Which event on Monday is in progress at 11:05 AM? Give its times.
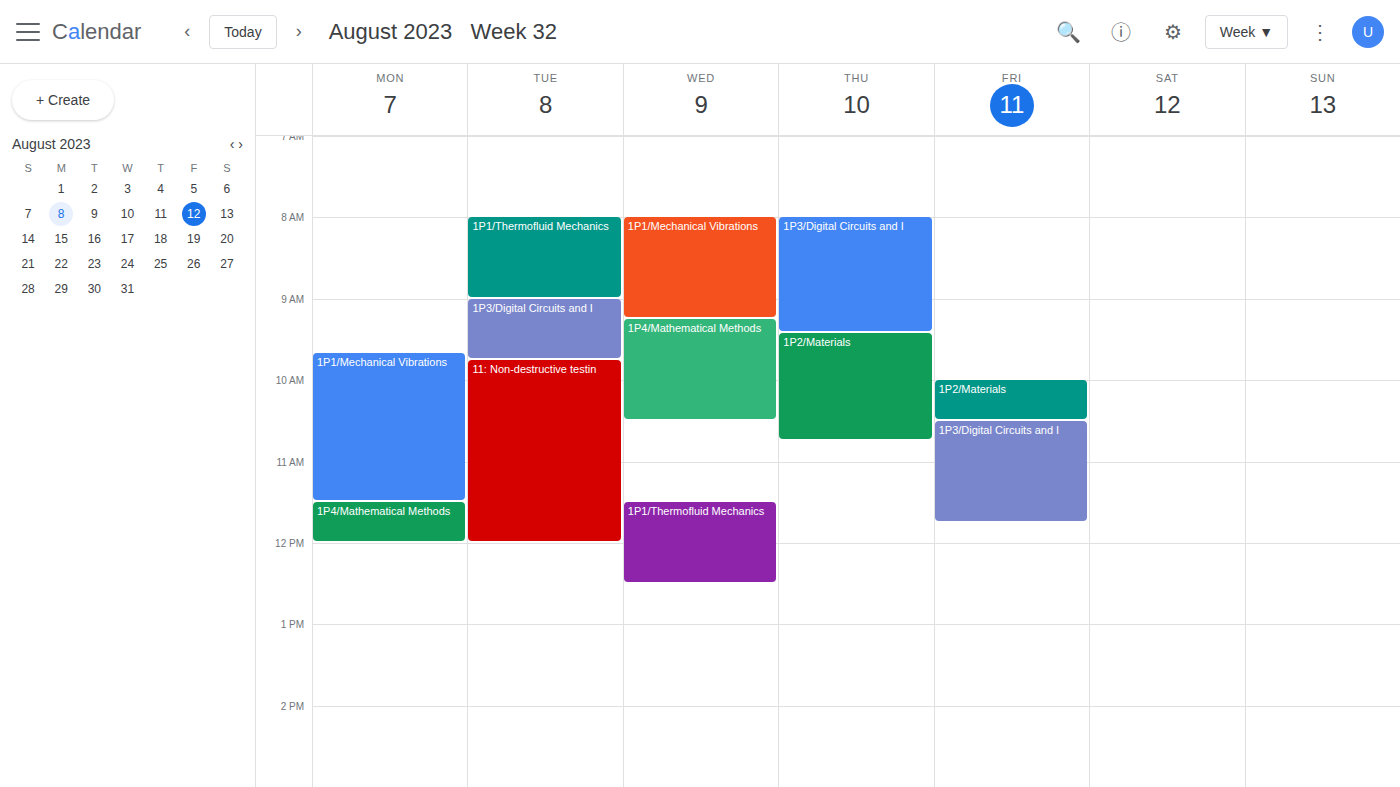
"1P1/Mechanical Vibrations", 9:40 AM to 11:30 AM